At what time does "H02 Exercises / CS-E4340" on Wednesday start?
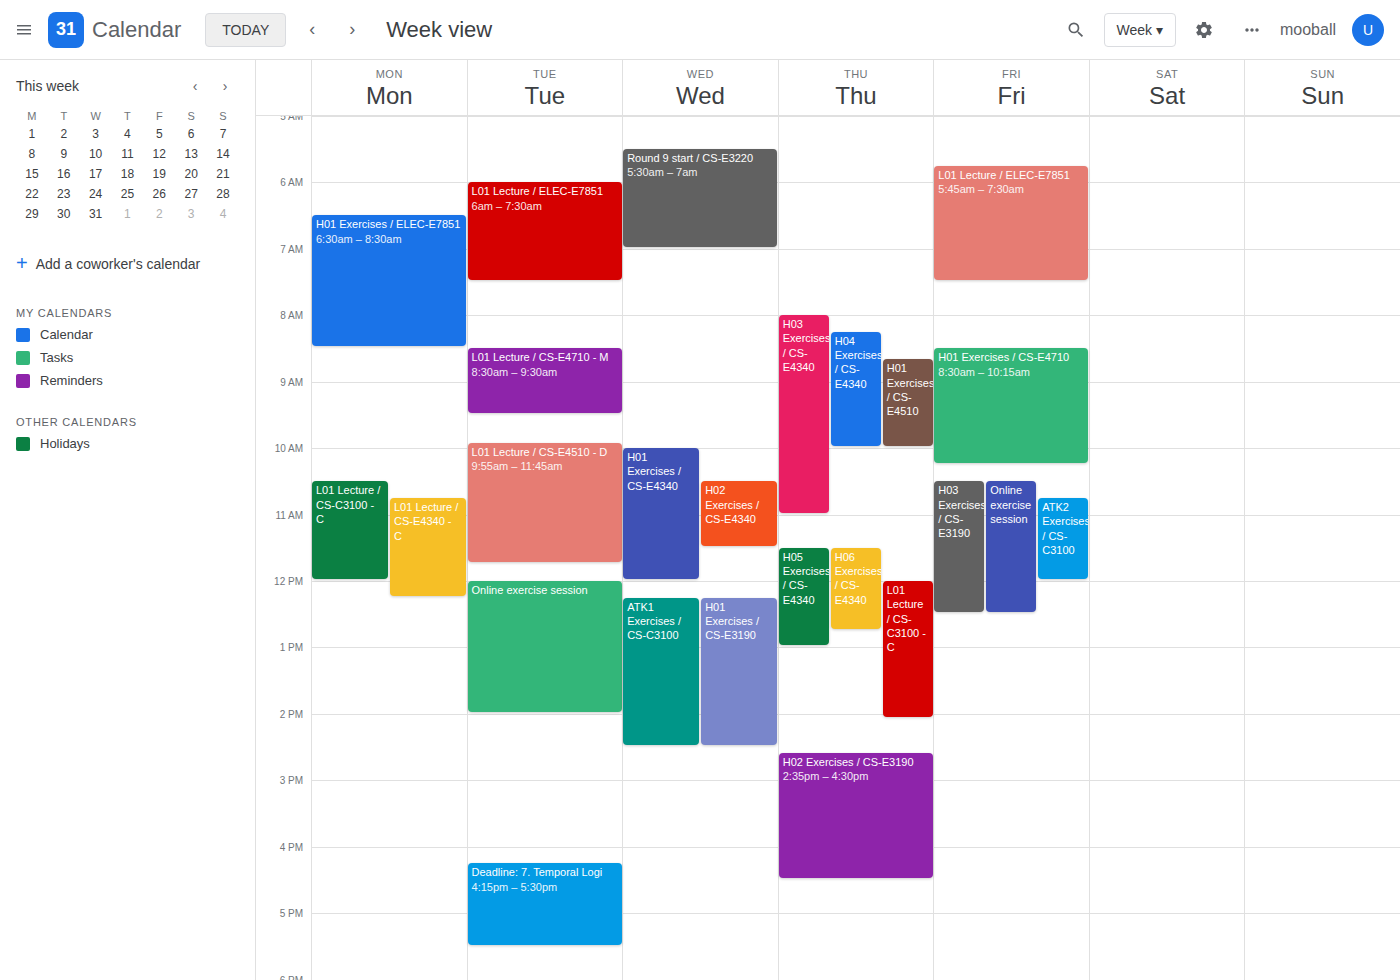
10:30